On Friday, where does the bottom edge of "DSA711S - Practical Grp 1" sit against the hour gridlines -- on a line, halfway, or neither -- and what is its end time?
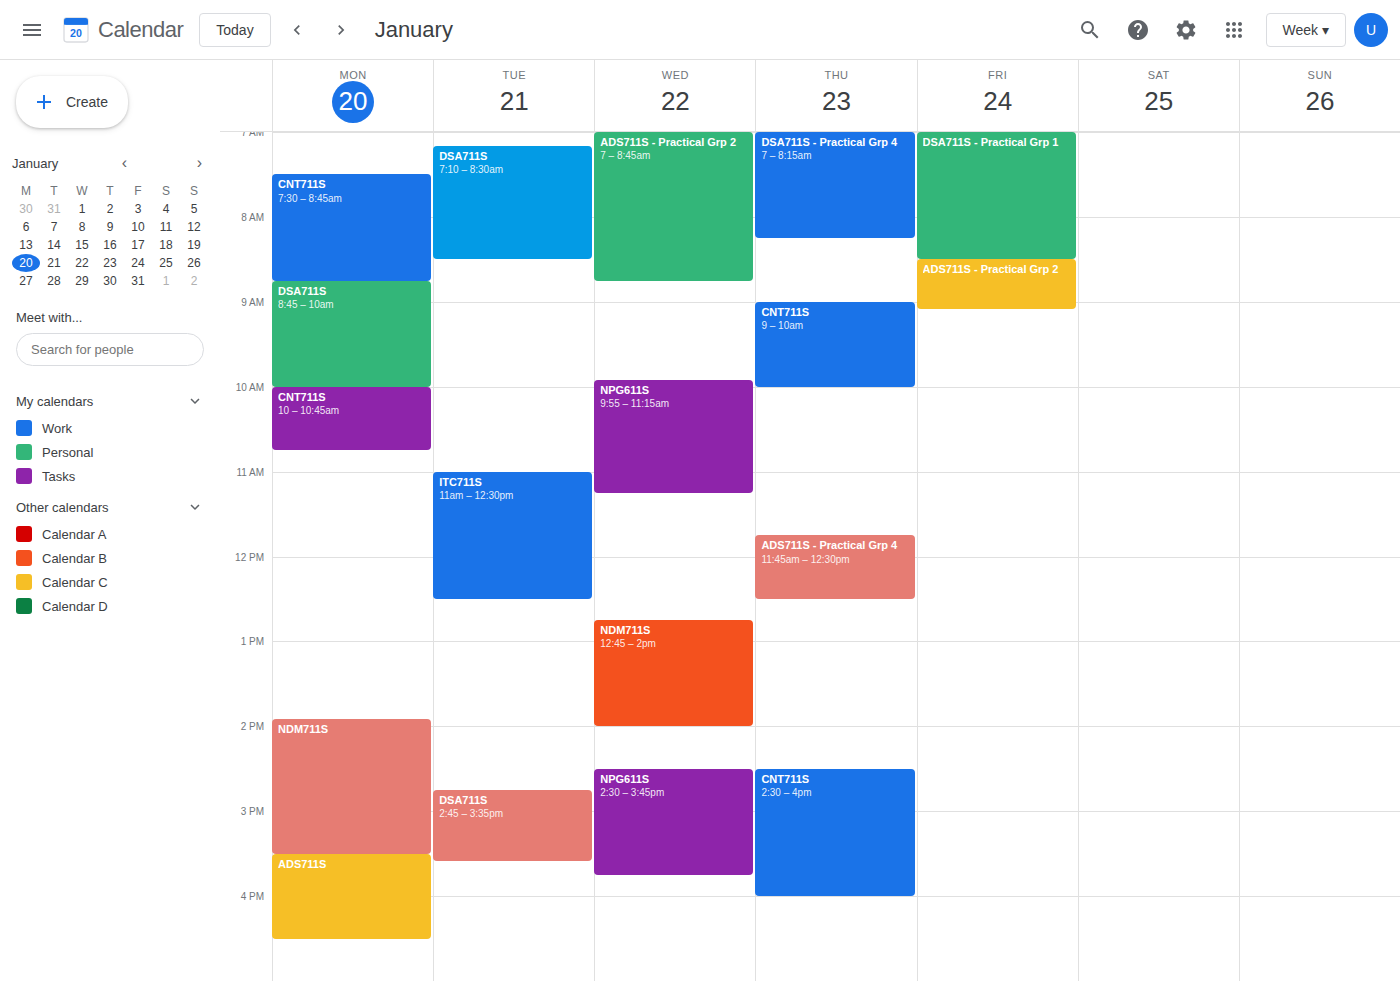
08:30 -- halfway between the 08:00 and 09:00 lines.